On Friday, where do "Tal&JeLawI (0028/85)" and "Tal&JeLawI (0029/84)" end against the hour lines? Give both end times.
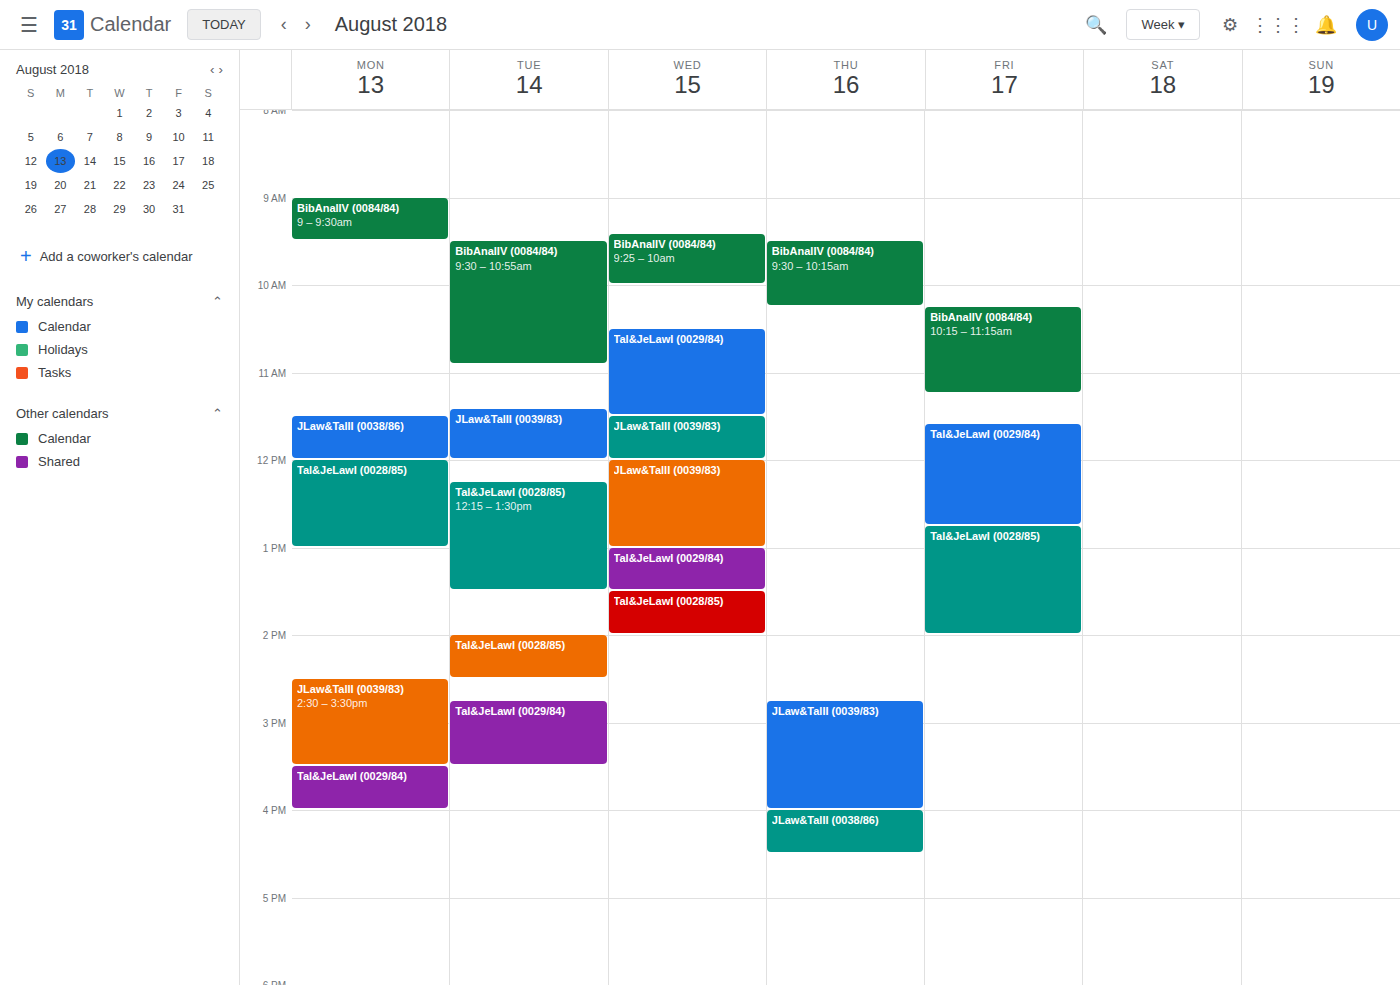
"Tal&JeLawI (0028/85)": 2:00 PM, exactly on the 2 PM line. "Tal&JeLawI (0029/84)": 12:45 PM, neither: three quarters of the way from the 12 PM line to the 1 PM line.